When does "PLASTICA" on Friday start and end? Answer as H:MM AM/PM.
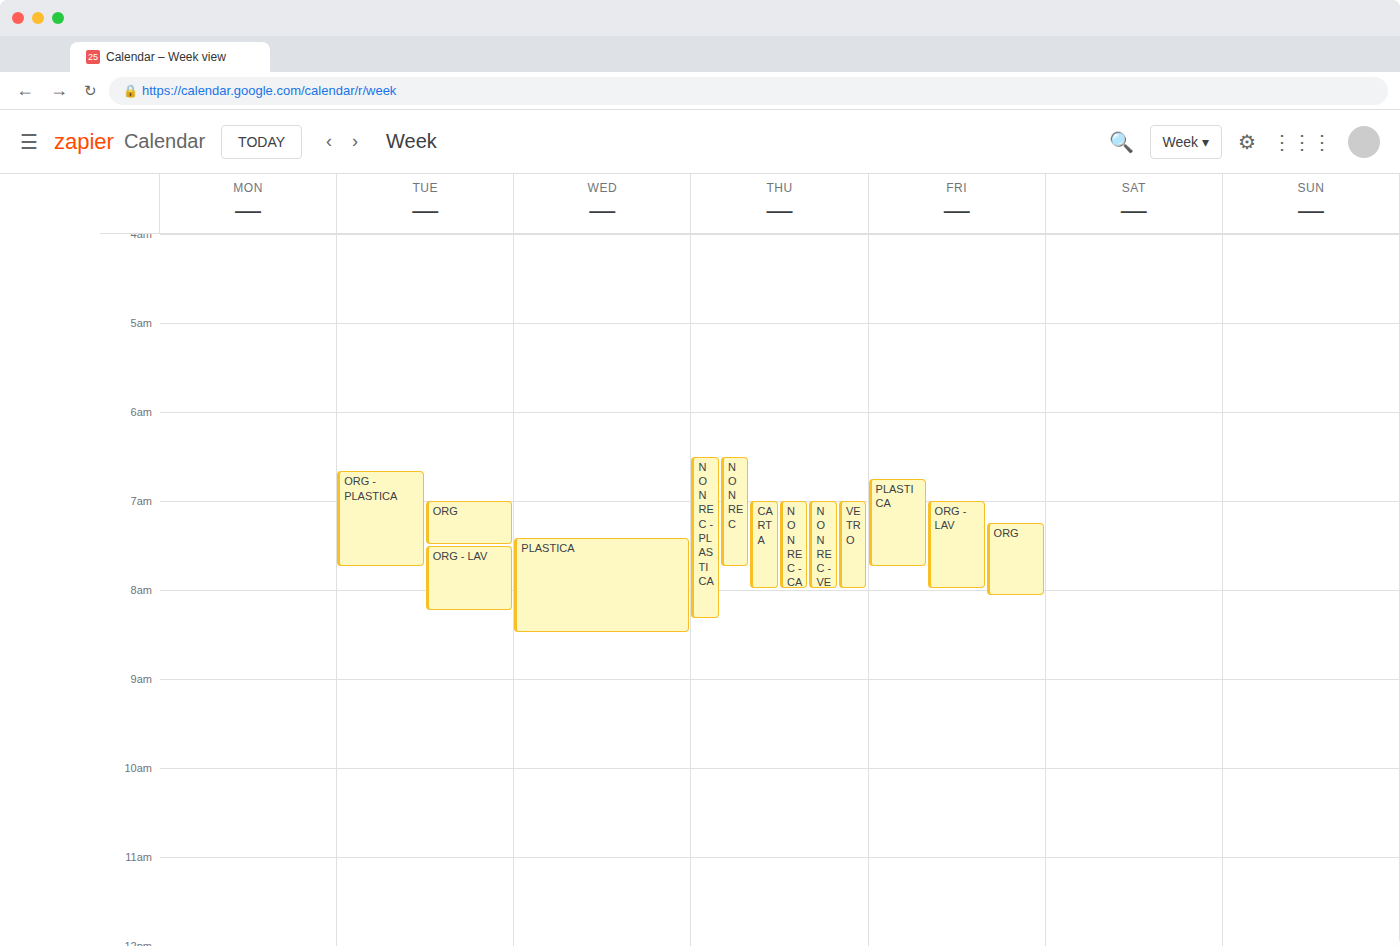
6:45 AM to 7:45 AM